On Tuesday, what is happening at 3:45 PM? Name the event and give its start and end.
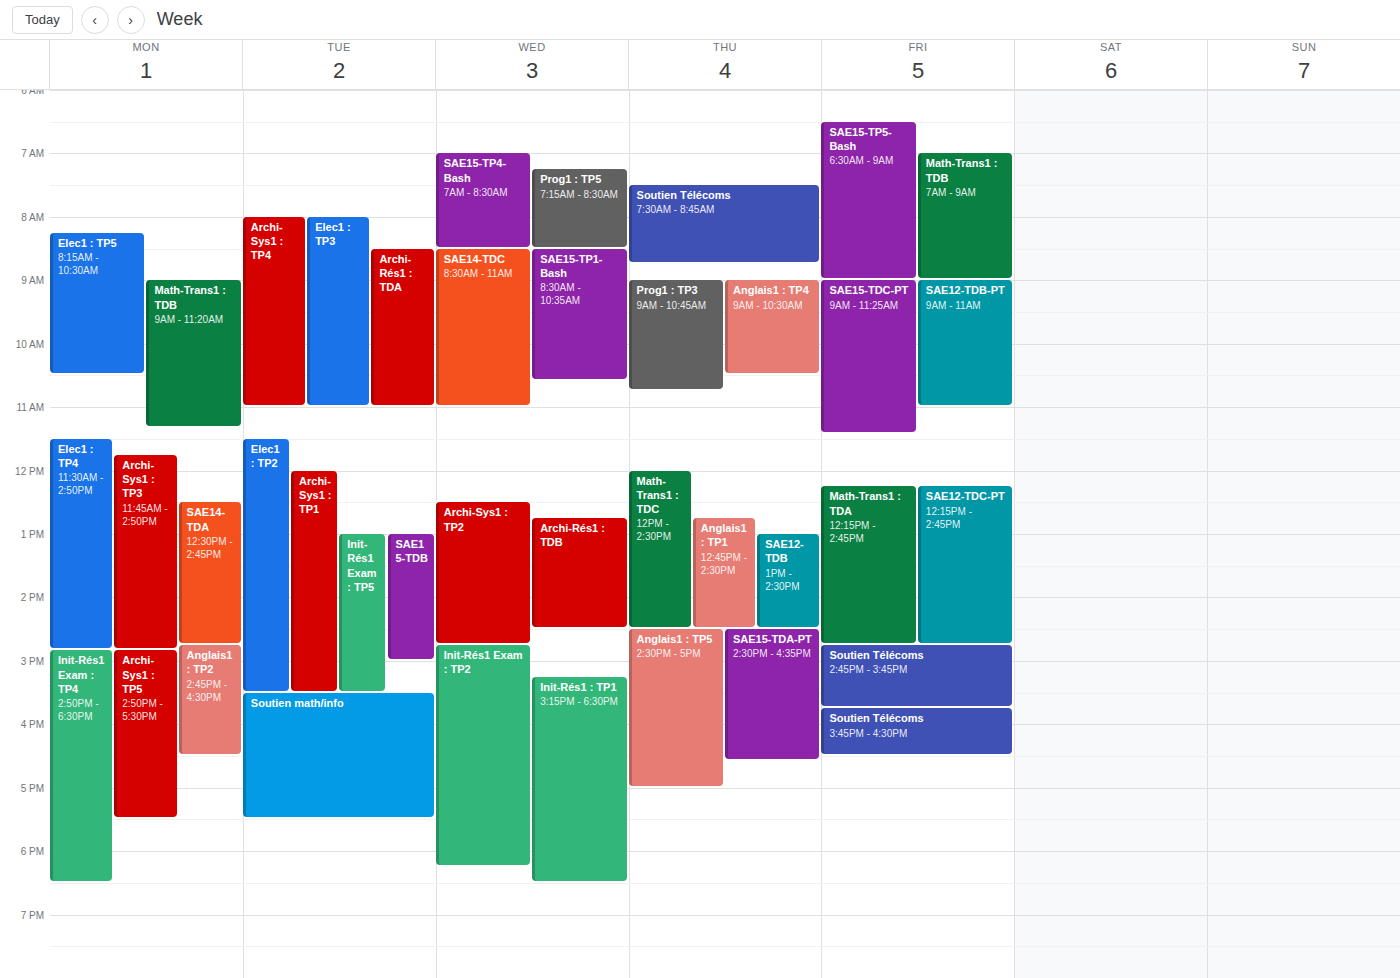
"Soutien math/info", 3:30 PM to 5:30 PM